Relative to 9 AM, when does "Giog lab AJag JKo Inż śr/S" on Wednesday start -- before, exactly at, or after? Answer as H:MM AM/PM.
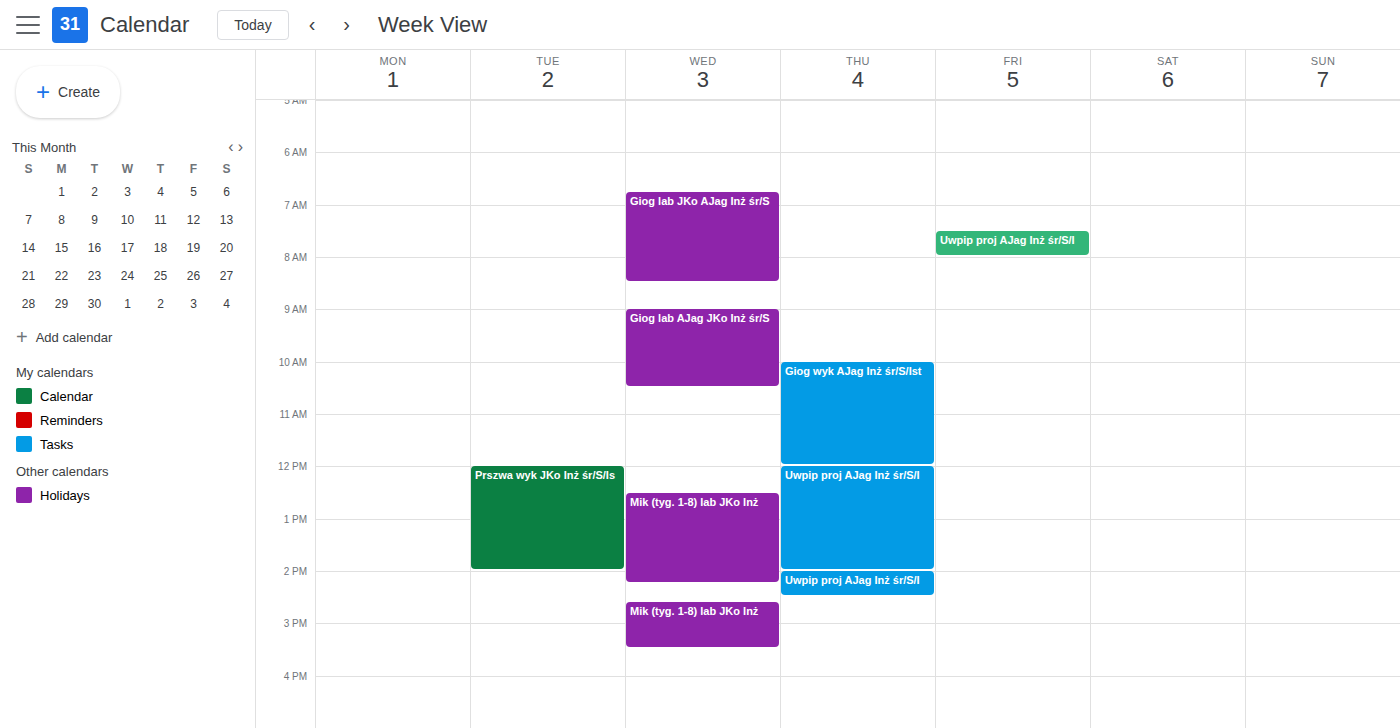
9:00 AM -- exactly at 9 AM, on the 9 AM line.